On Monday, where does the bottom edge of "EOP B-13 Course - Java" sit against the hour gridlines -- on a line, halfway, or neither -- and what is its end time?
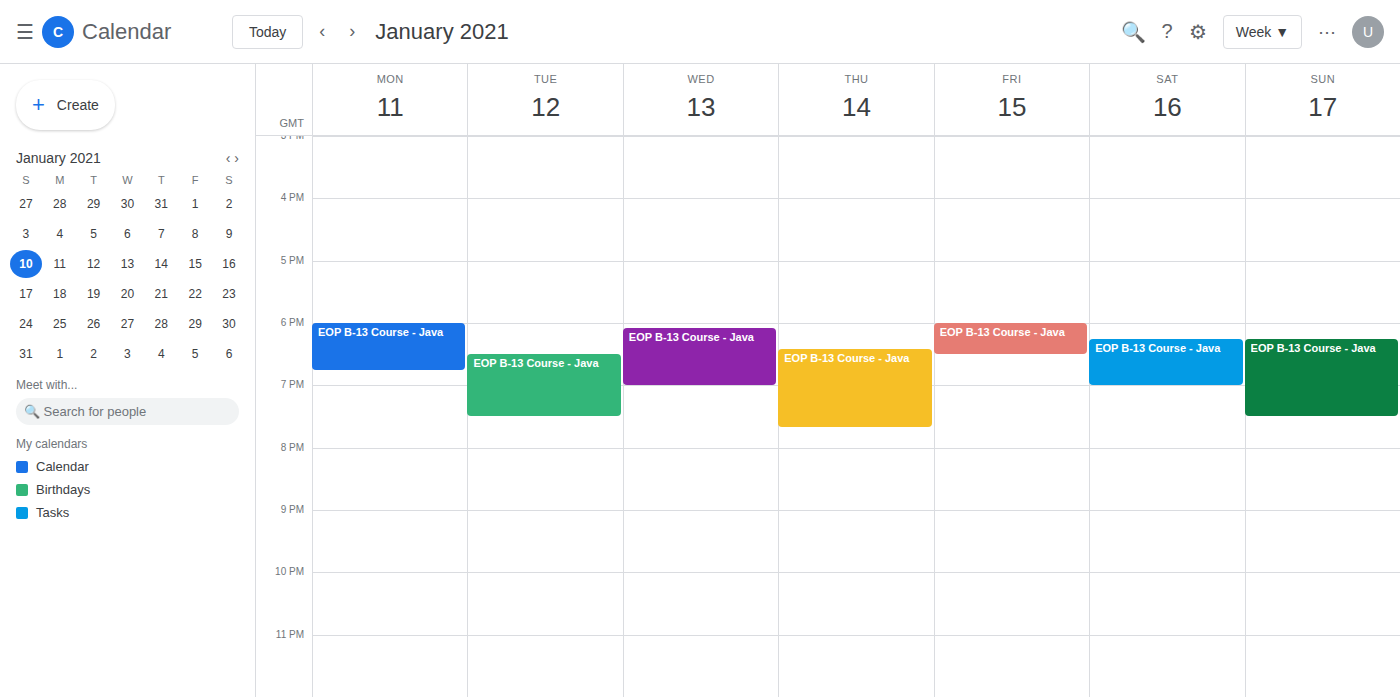
6:45 PM -- neither: three quarters of the way from the 6 PM line to the 7 PM line.